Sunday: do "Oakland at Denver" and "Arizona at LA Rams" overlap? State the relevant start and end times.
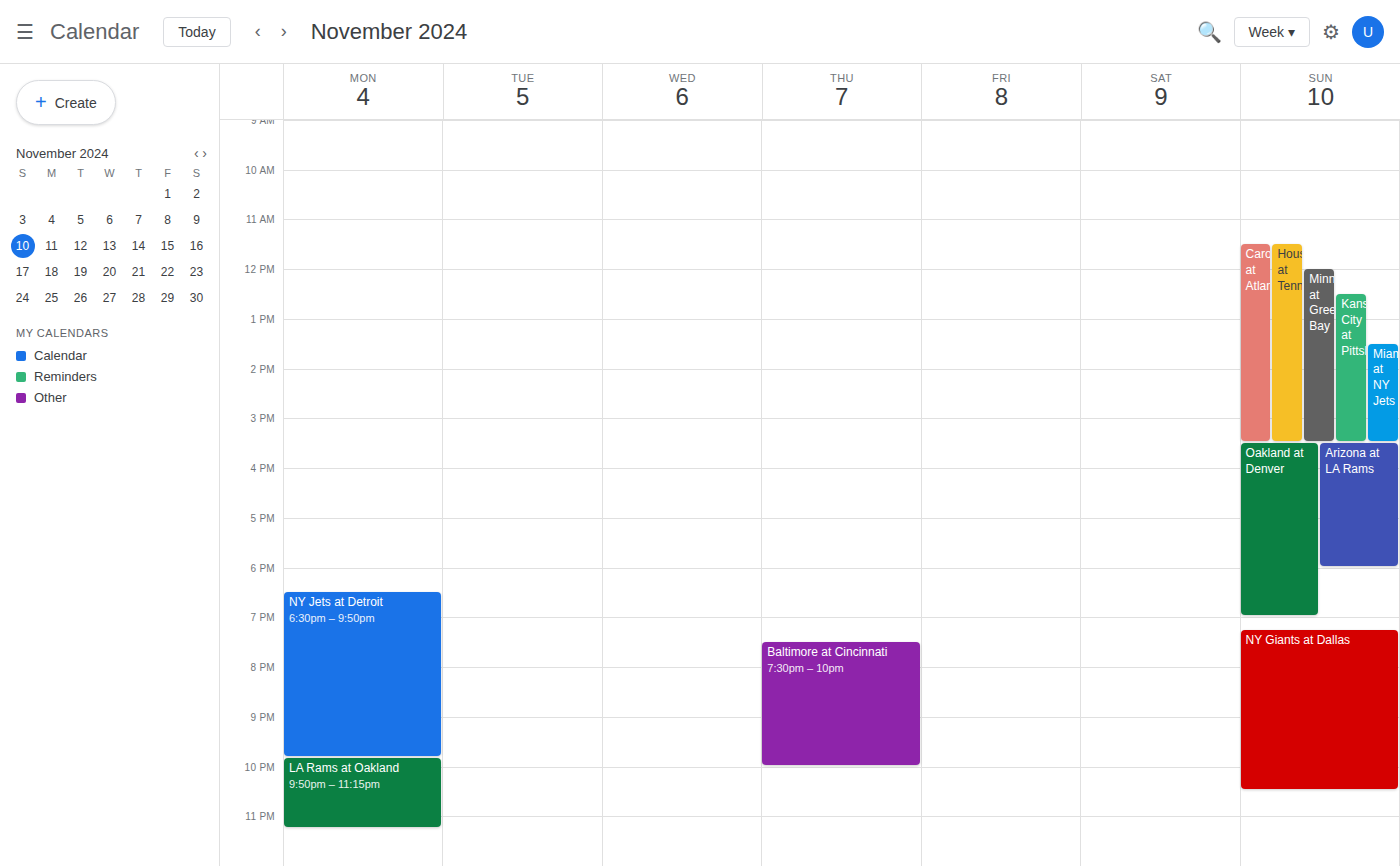
"Arizona at LA Rams" runs 3:30 PM to 6:00 PM, inside "Oakland at Denver" -- they overlap.